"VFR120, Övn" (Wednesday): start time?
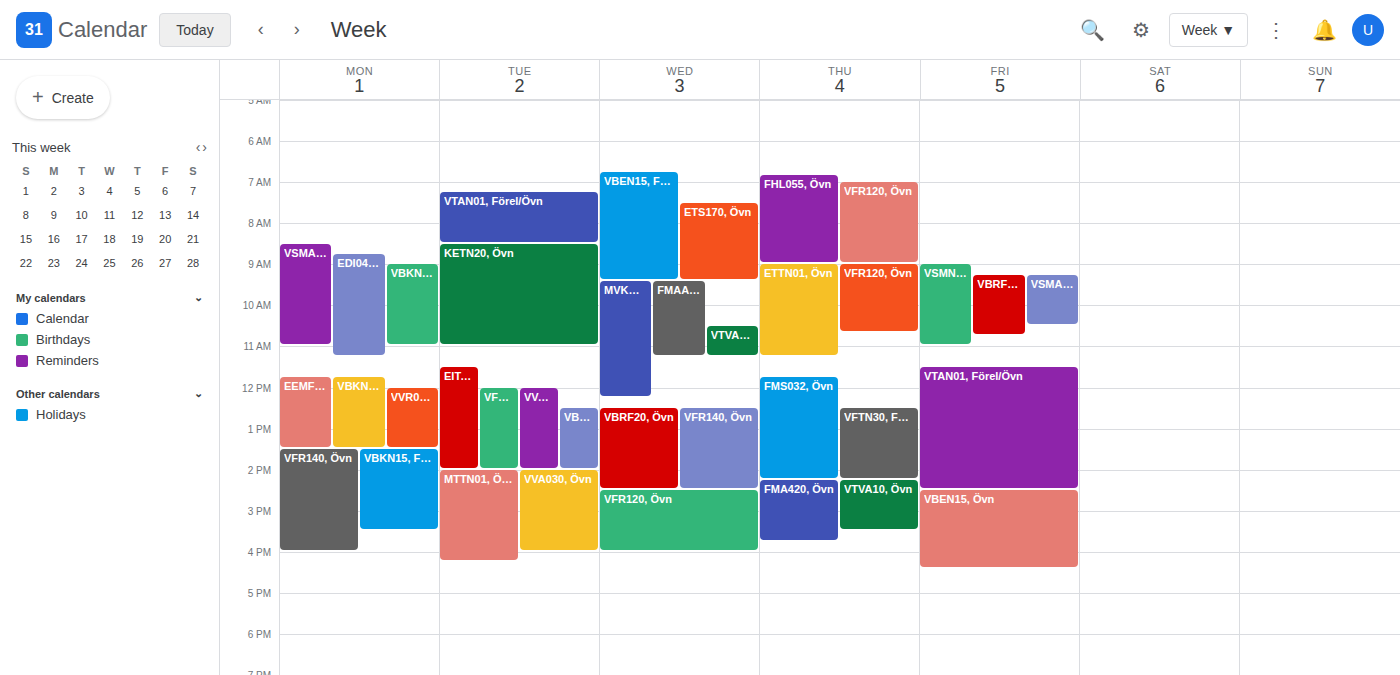
14:30